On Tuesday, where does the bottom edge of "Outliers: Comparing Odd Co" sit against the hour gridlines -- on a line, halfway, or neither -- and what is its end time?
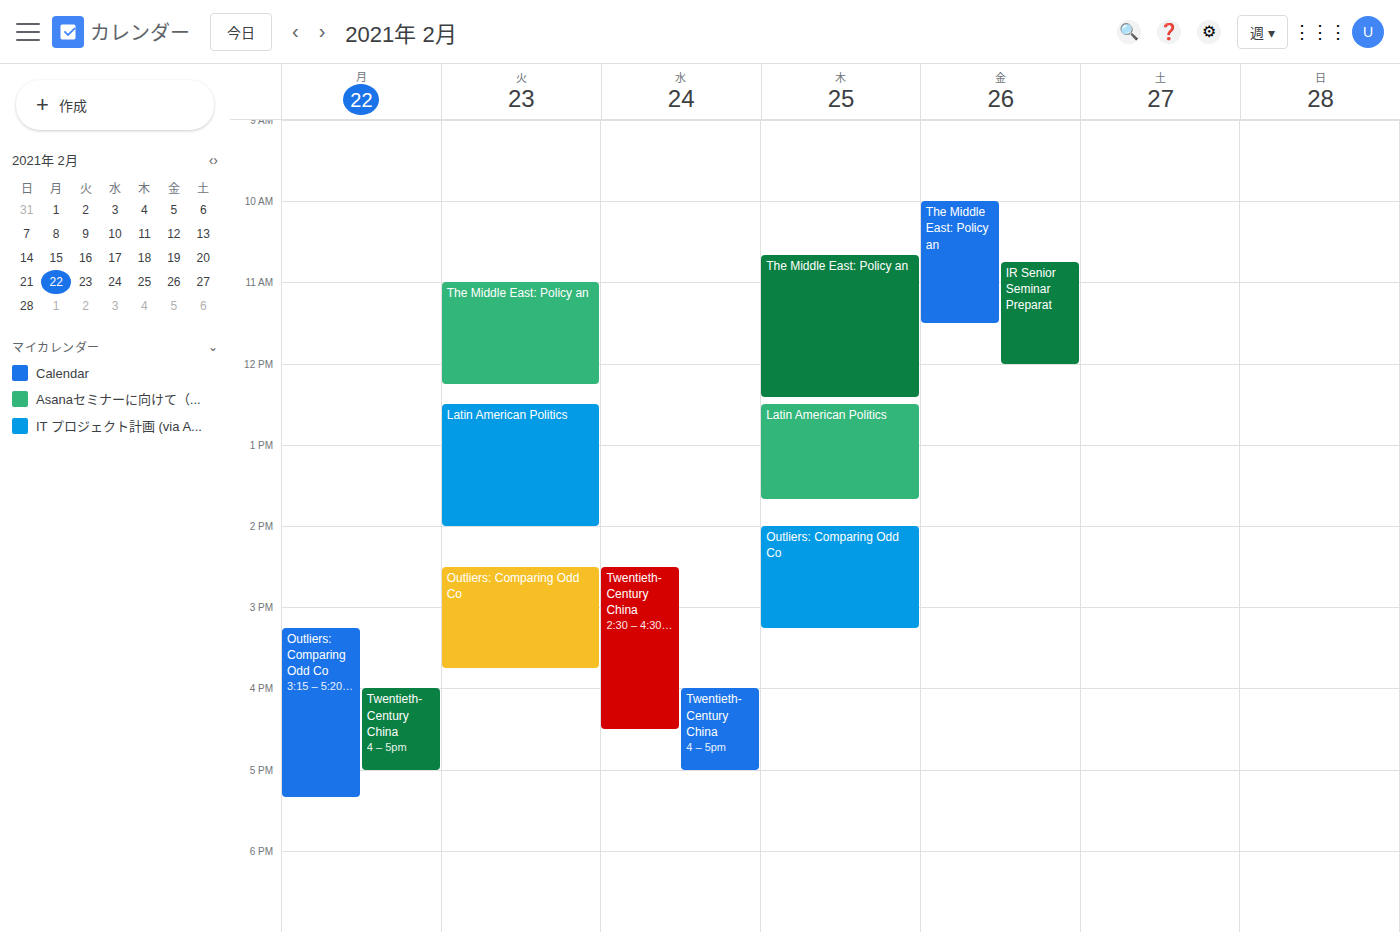
3:45 PM -- neither: three quarters of the way from the 3 PM line to the 4 PM line.